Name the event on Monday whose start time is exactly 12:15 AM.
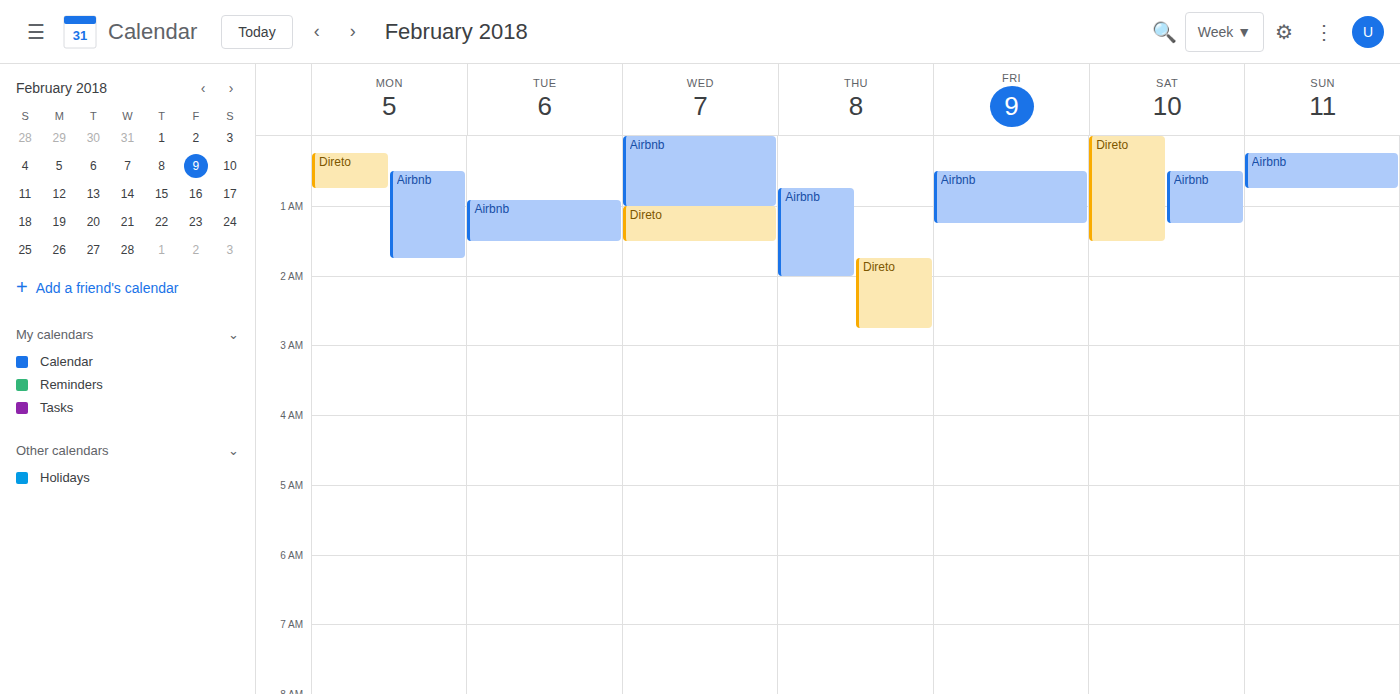
"Direto"